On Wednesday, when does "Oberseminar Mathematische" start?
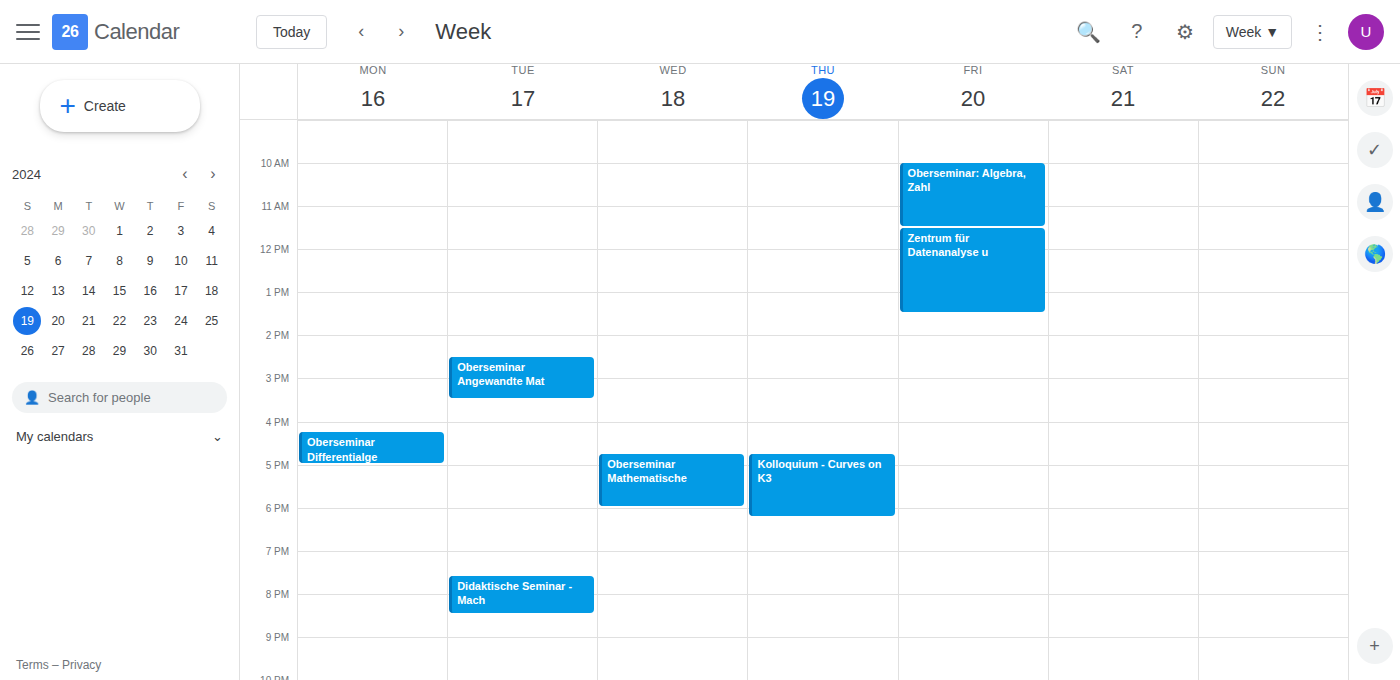
4:45 PM